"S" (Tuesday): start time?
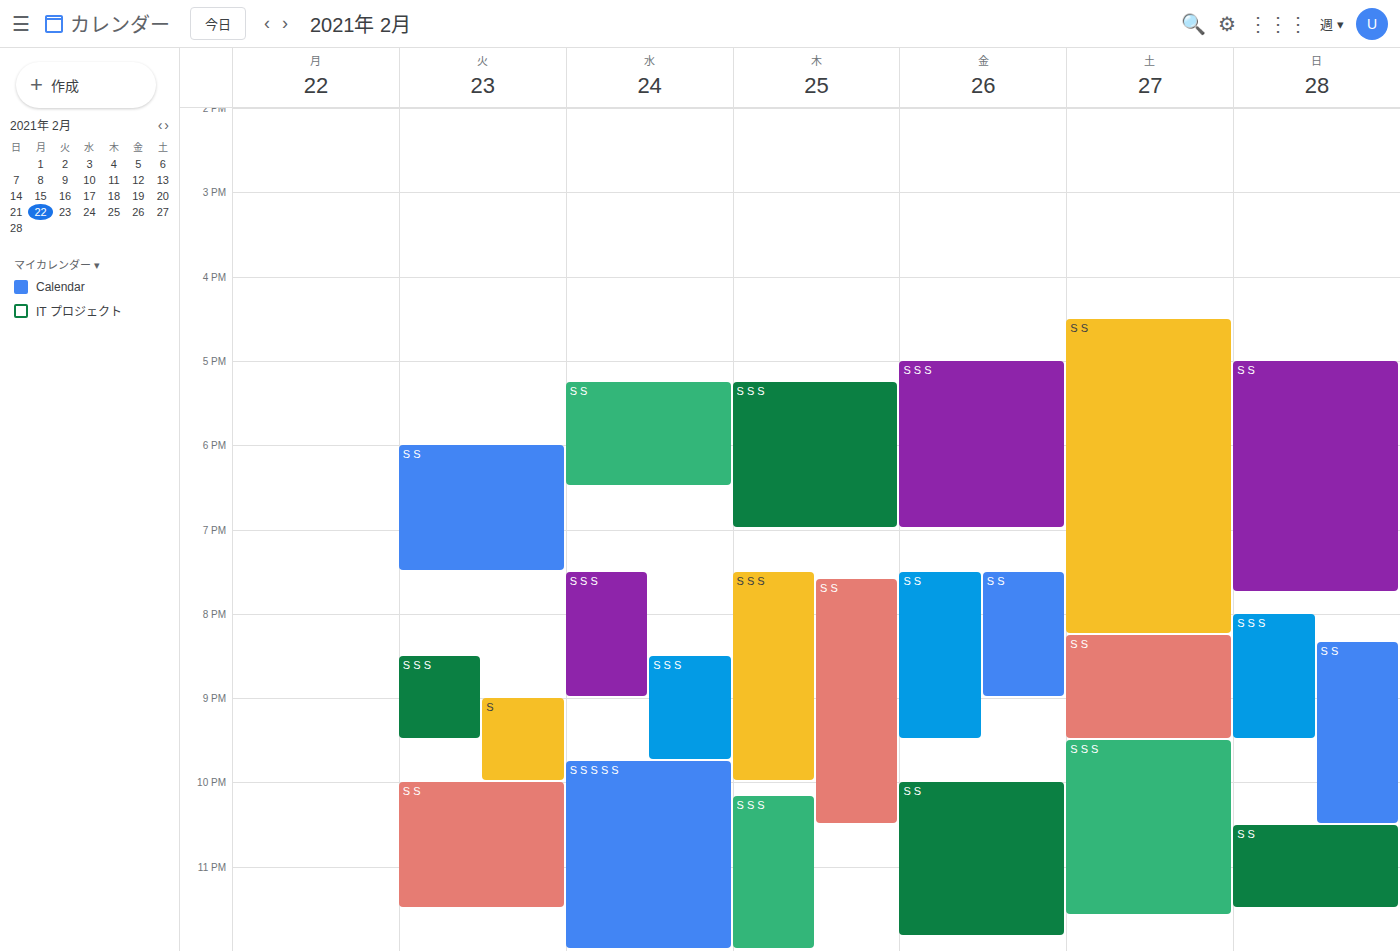
9:00 PM